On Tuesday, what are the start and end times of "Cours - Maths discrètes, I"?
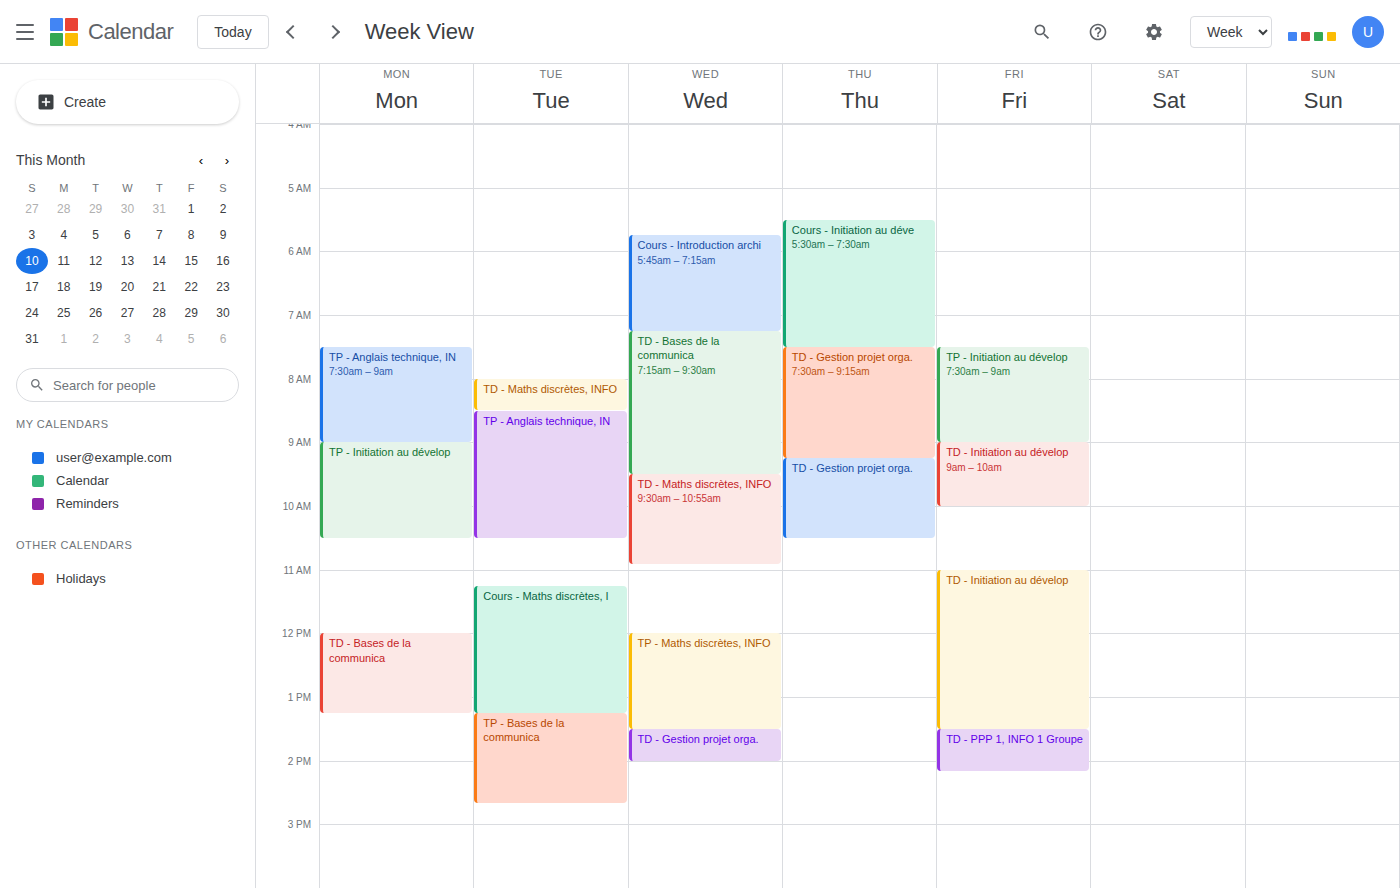
11:15 AM to 1:15 PM